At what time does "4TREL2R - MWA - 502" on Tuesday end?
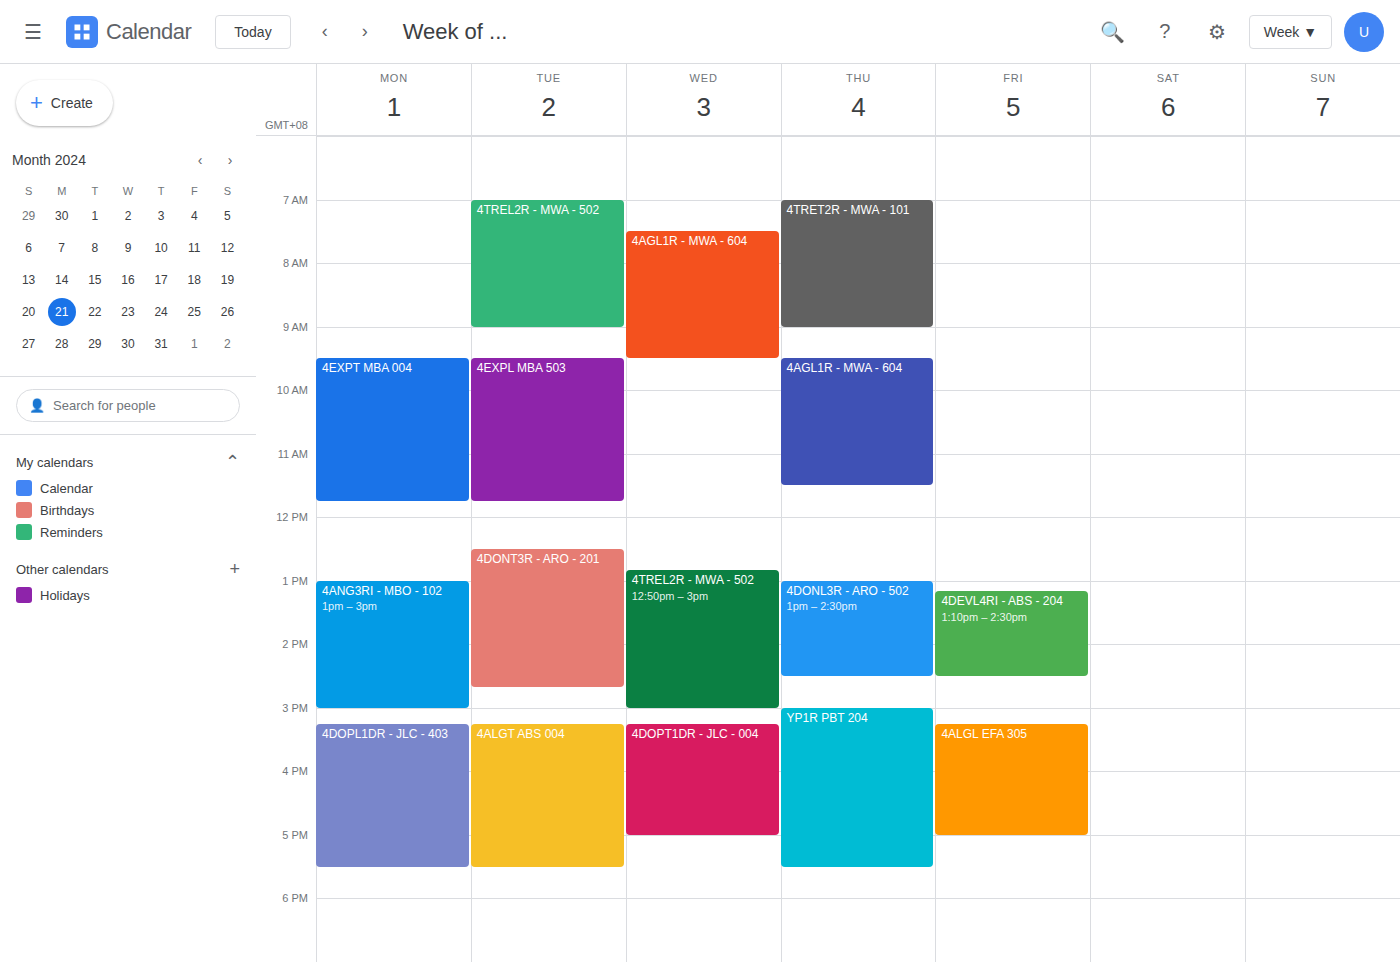
9:00 AM